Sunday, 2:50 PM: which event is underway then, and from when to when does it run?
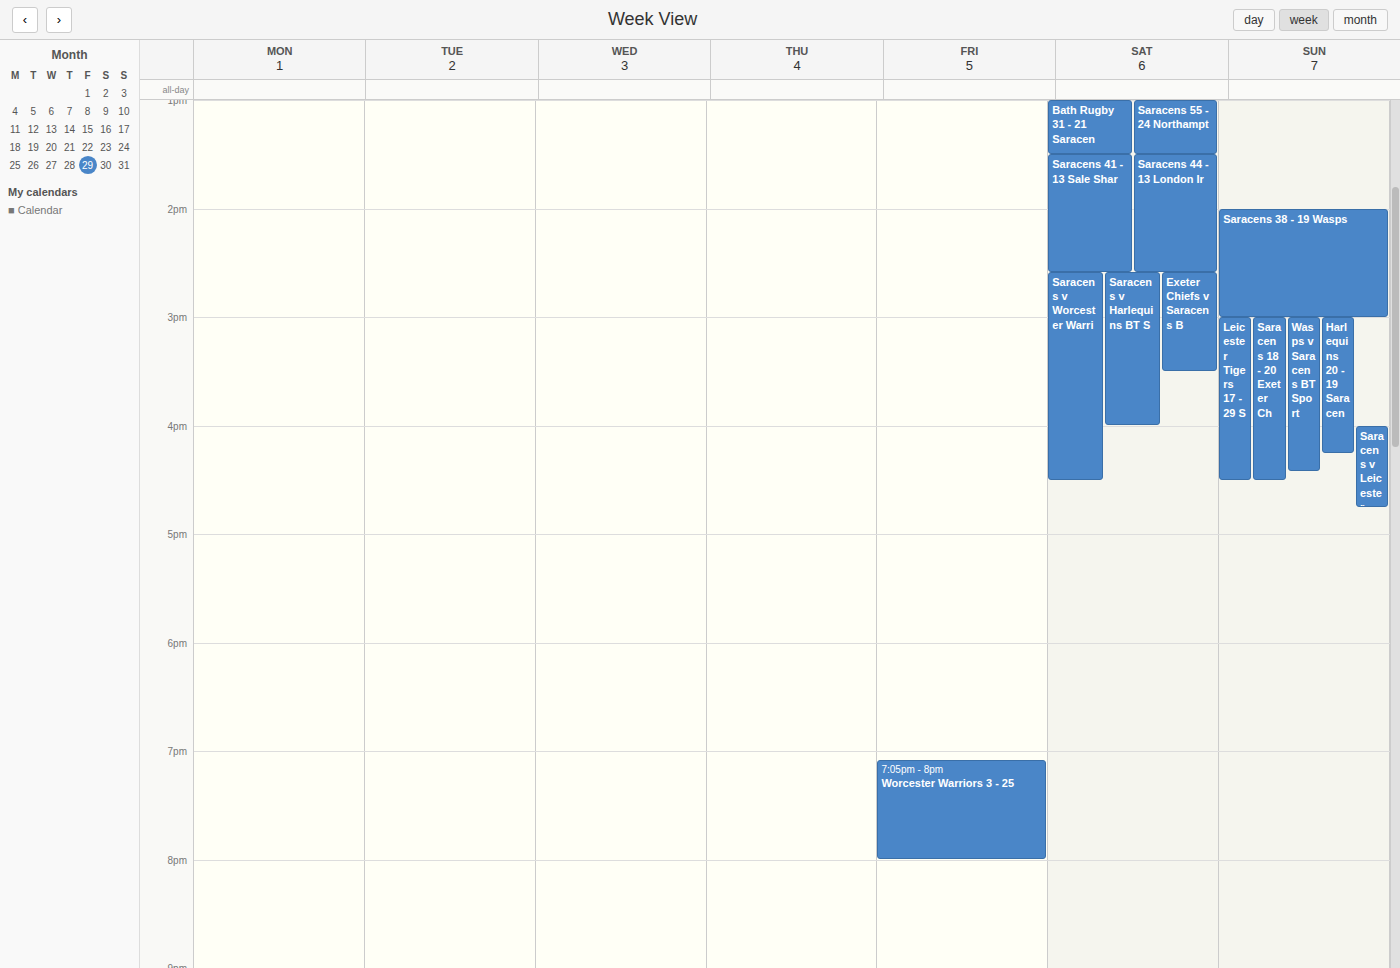
"Saracens 38 - 19 Wasps", 2:00 PM to 3:00 PM